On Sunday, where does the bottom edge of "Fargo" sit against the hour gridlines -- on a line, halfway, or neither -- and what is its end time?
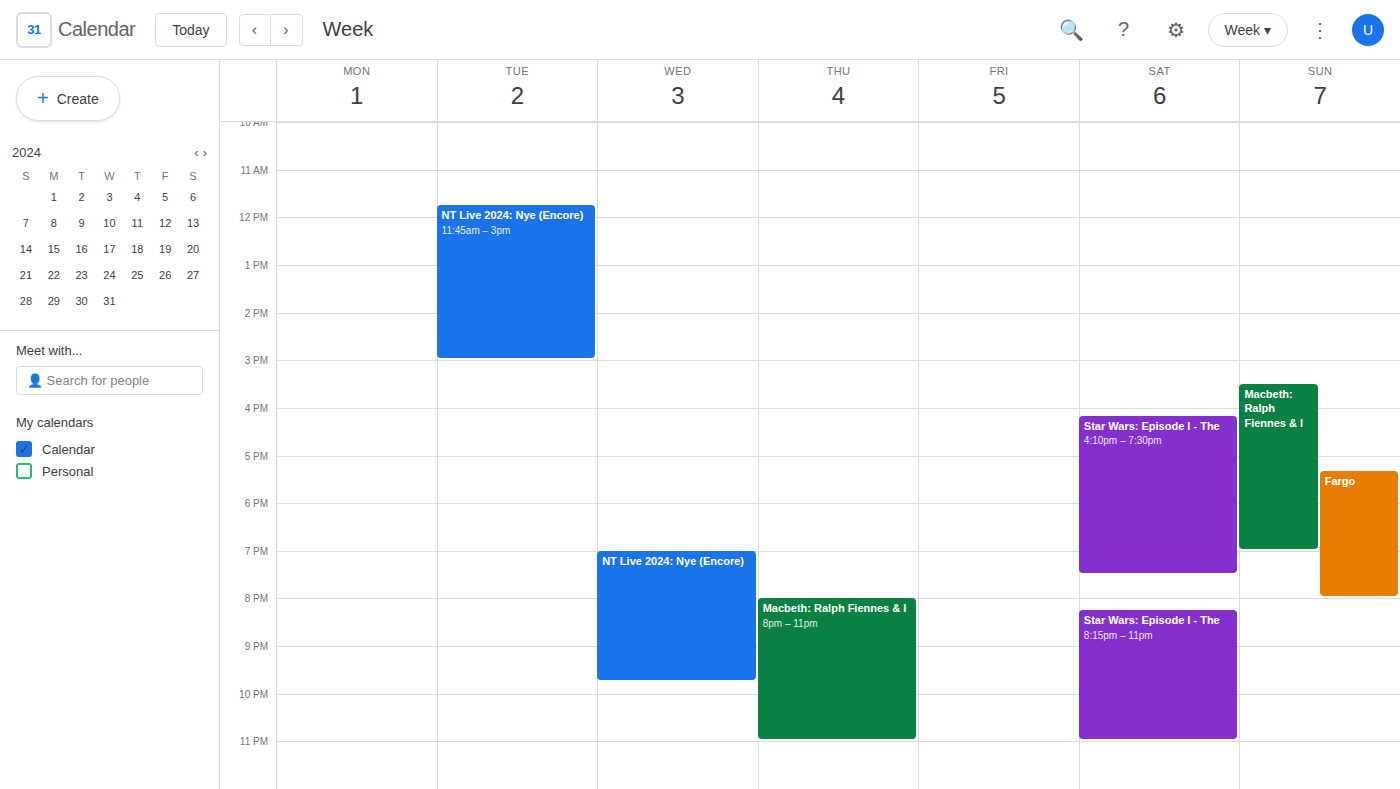
8:00 PM -- exactly on the 8 PM line.